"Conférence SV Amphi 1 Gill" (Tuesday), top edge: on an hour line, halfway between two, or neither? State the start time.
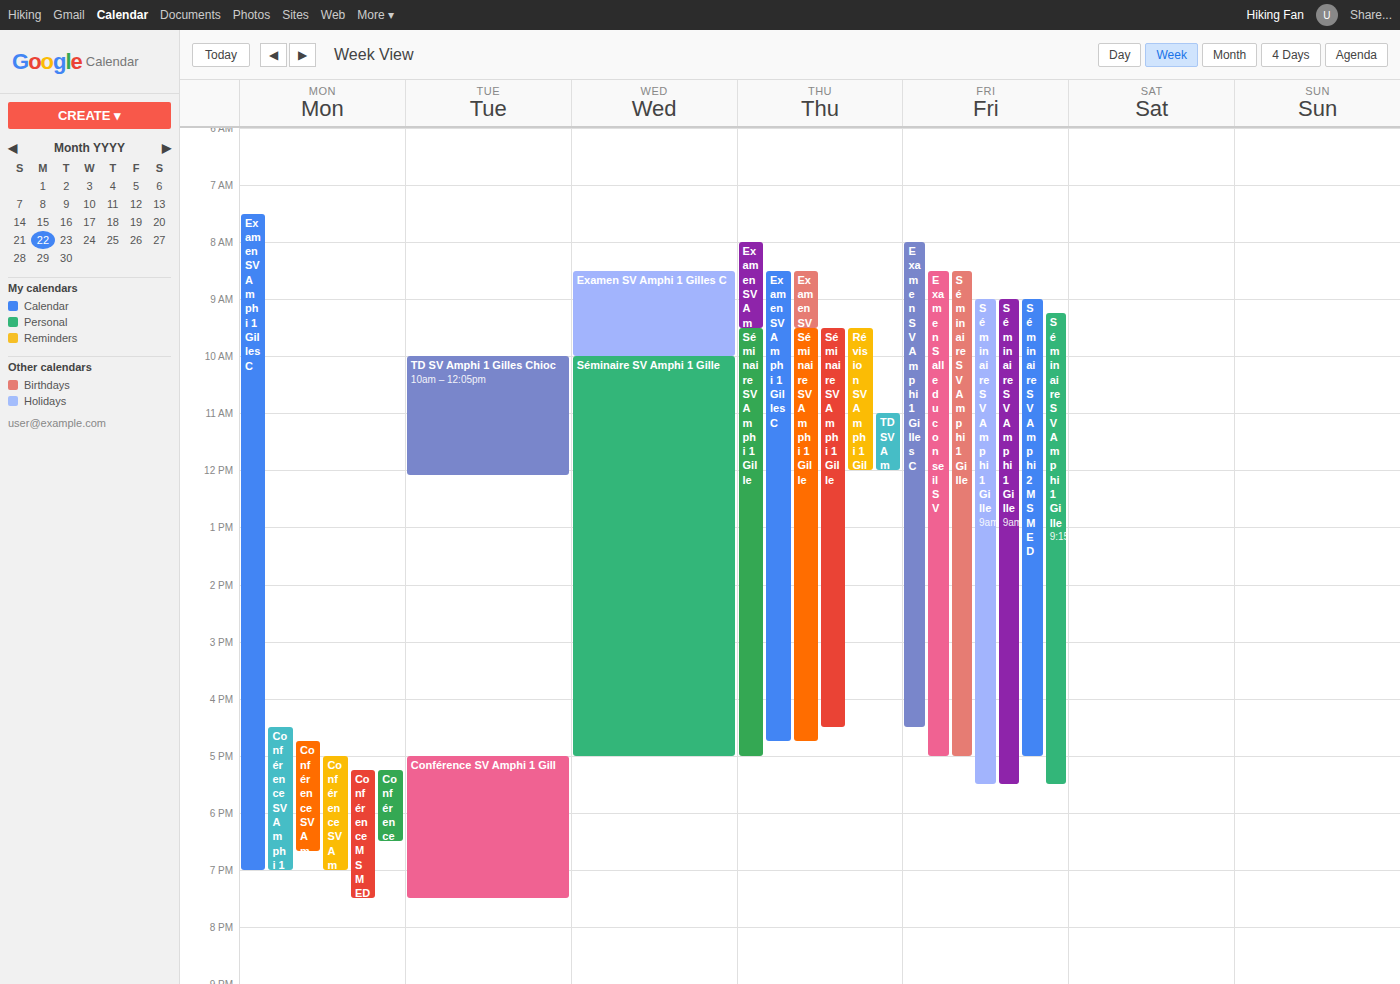
5:00 PM -- exactly on the 5 PM line.